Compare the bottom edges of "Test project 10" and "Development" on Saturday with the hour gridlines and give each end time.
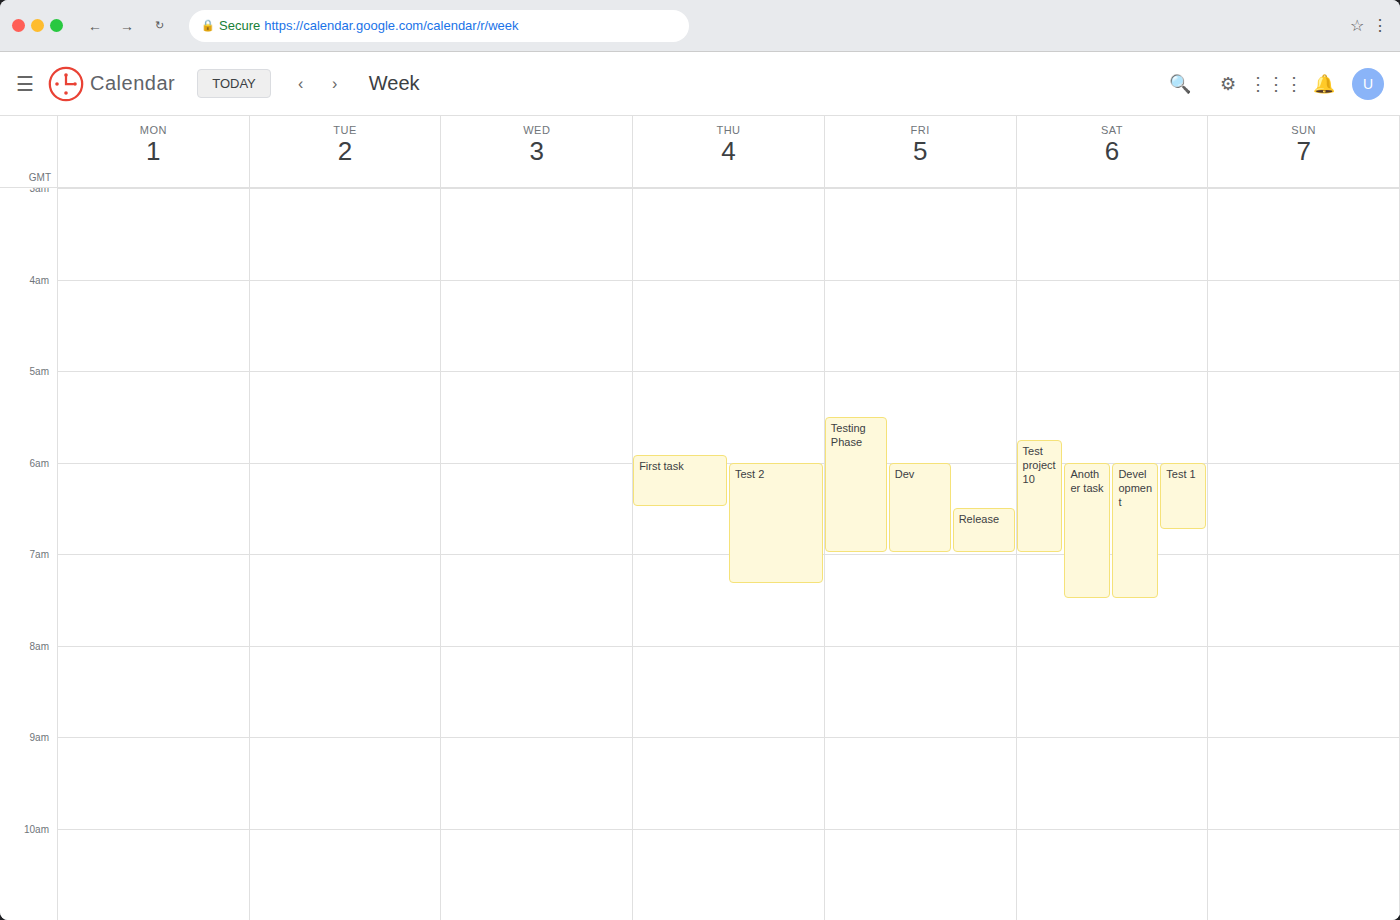
"Test project 10": 7:00 AM, exactly on the 7 AM line. "Development": 7:30 AM, halfway between the 7 AM and 8 AM lines.